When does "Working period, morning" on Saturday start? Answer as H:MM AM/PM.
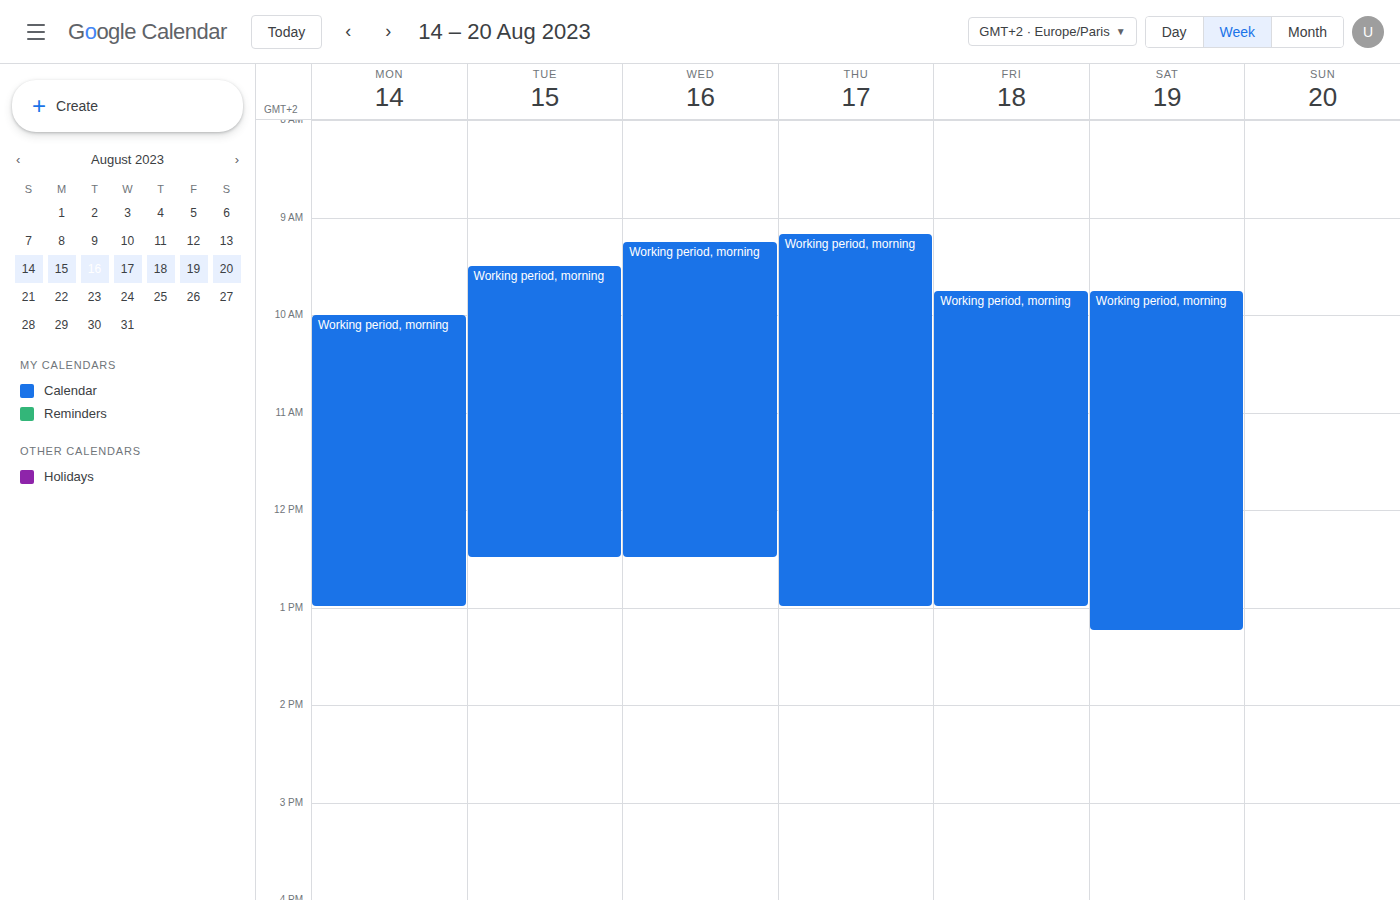
9:45 AM